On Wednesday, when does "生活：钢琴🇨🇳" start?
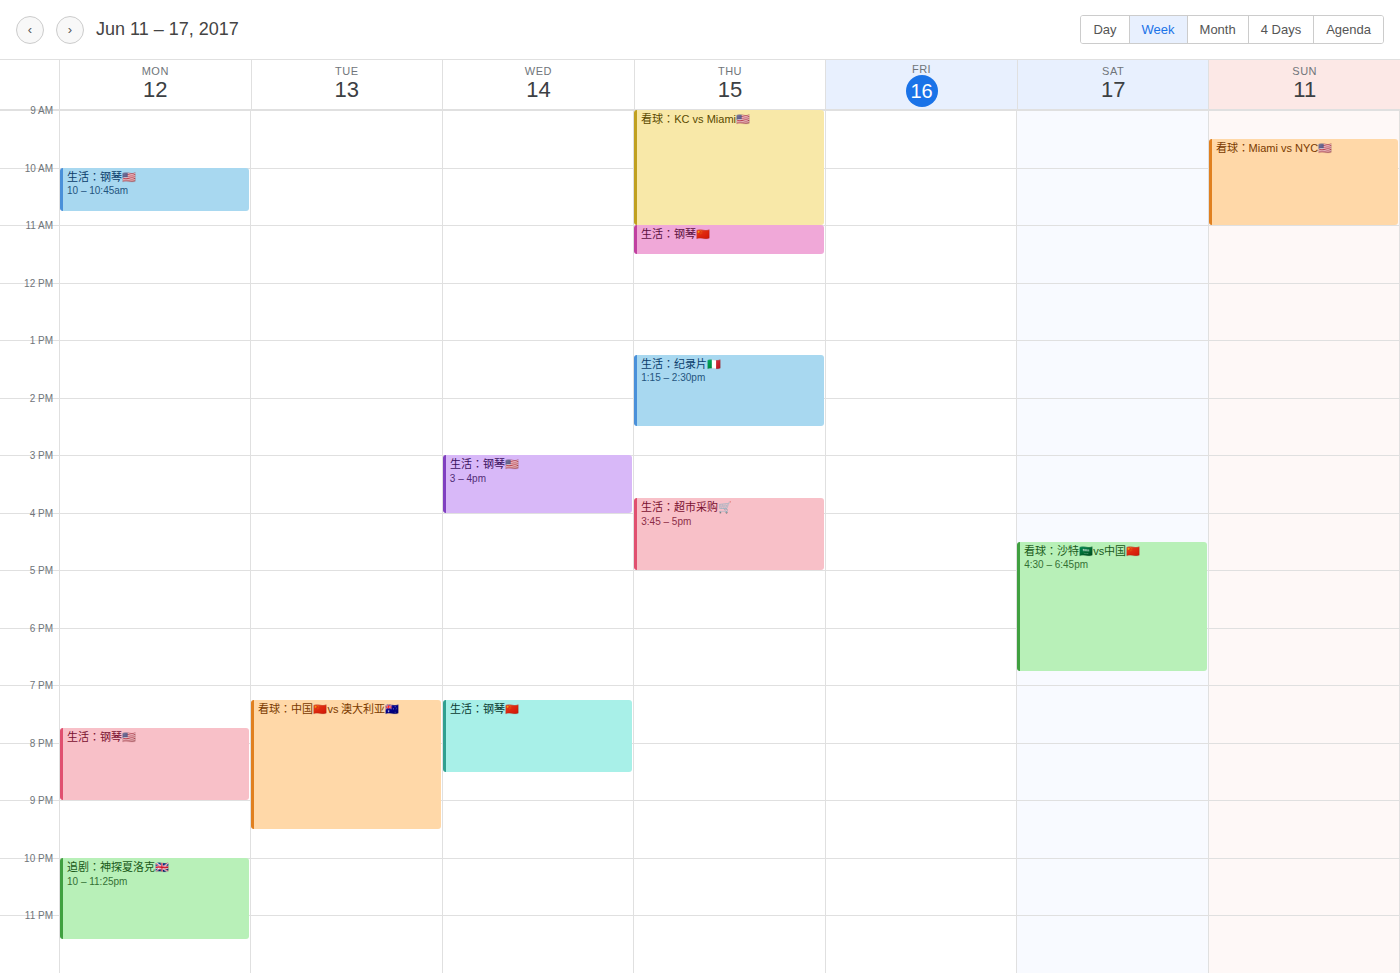
19:15